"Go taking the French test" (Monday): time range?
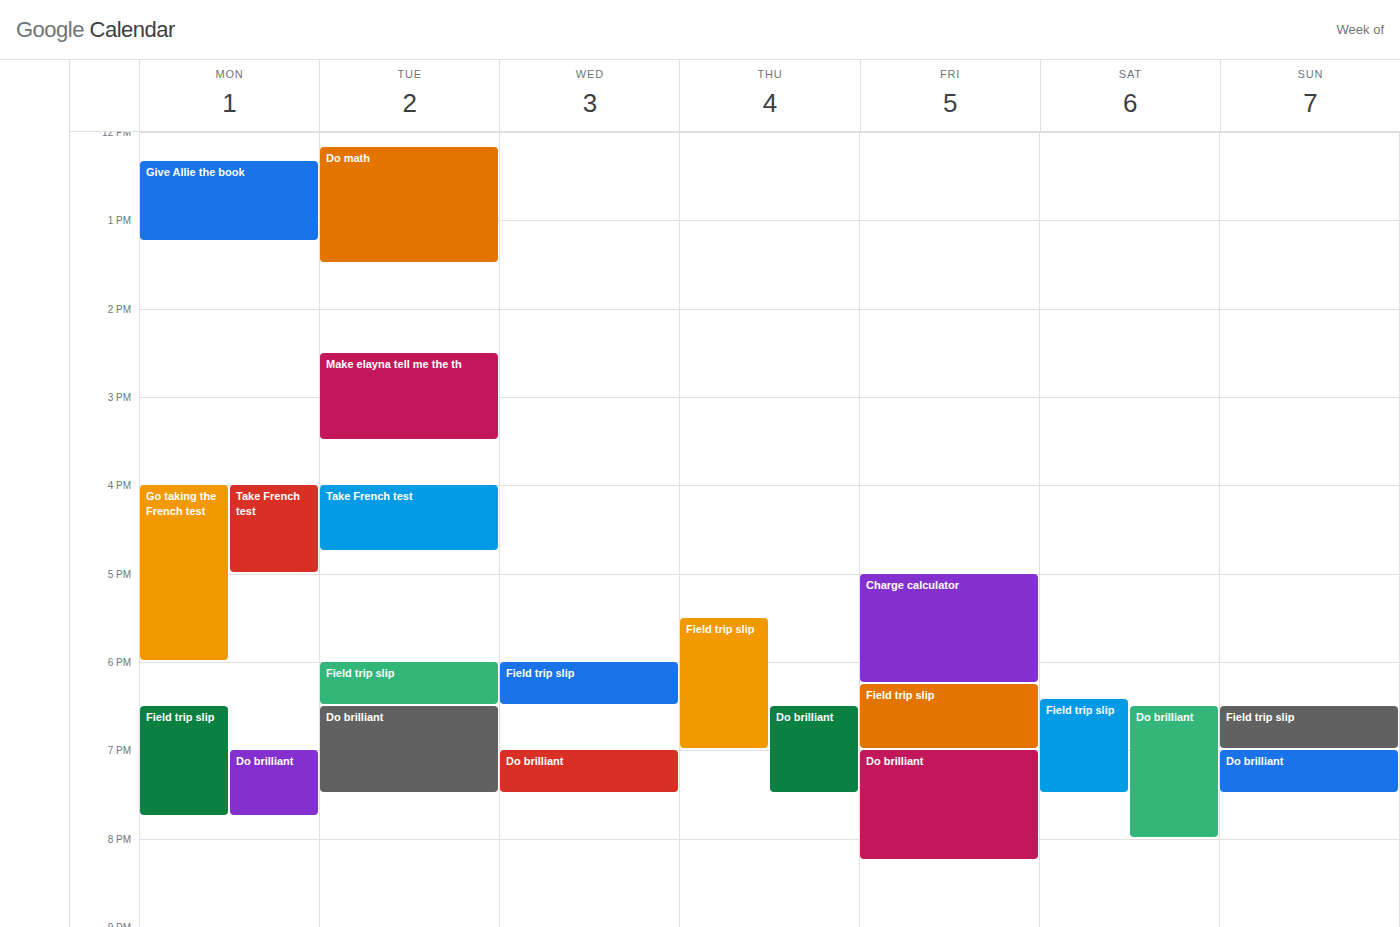
4:00 PM to 6:00 PM